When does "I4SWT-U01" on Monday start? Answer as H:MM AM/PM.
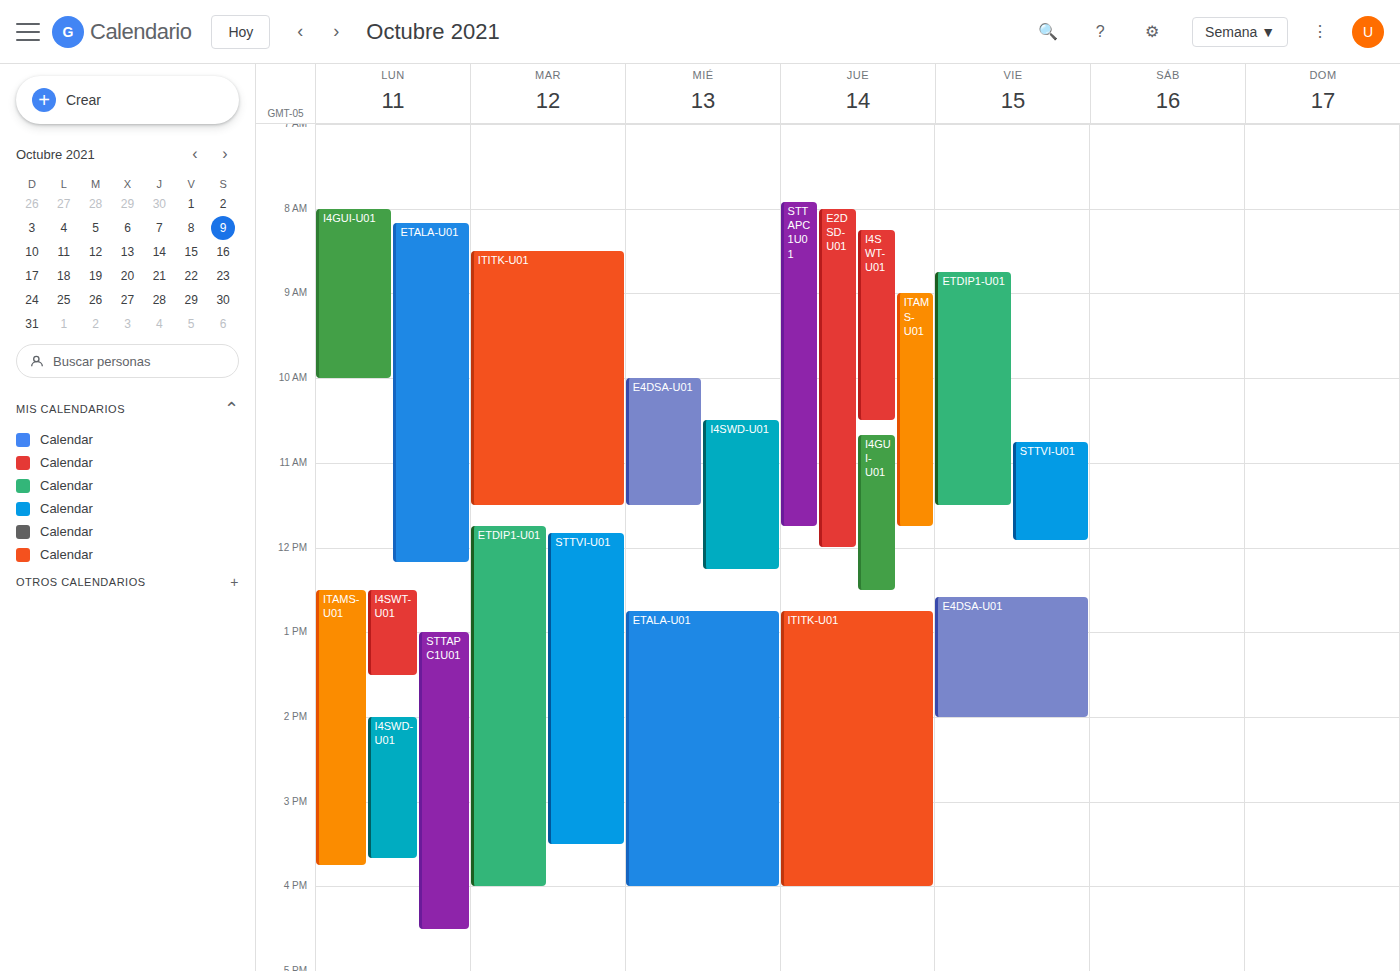
12:30 PM